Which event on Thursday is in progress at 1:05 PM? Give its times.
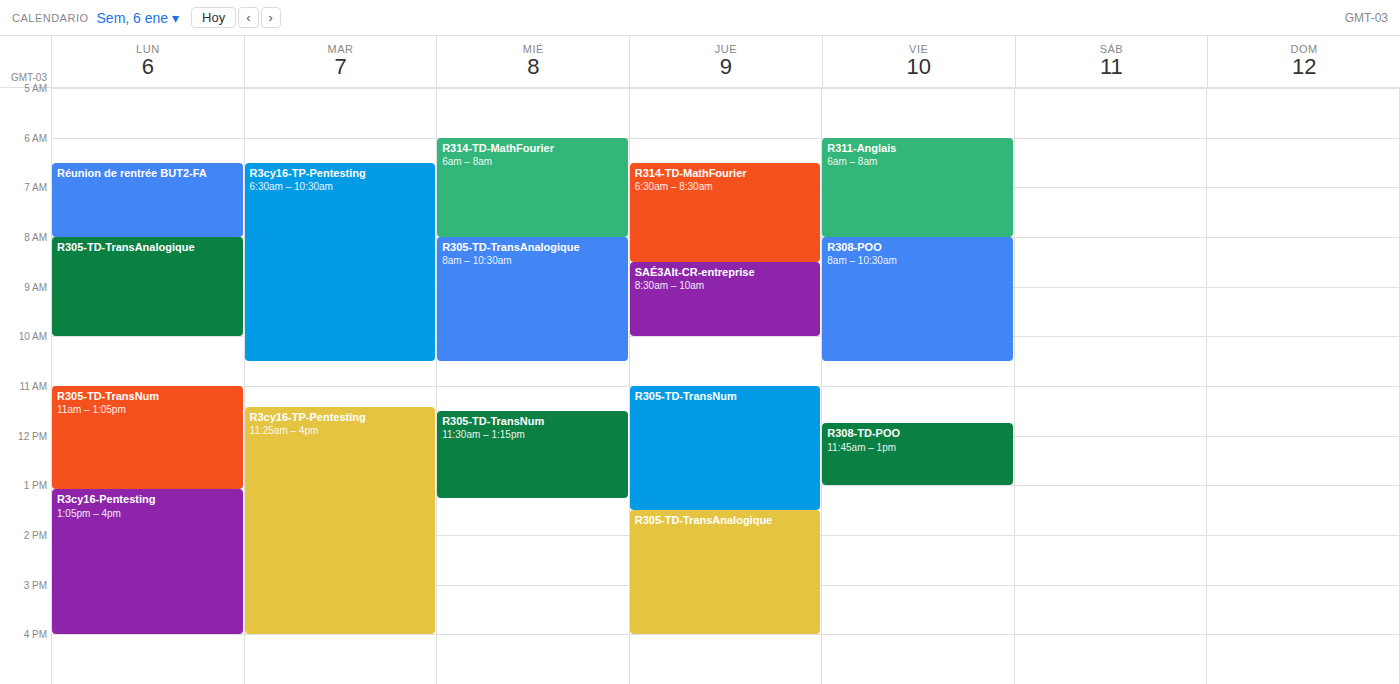
"R305-TD-TransNum", 11:00 AM to 1:30 PM